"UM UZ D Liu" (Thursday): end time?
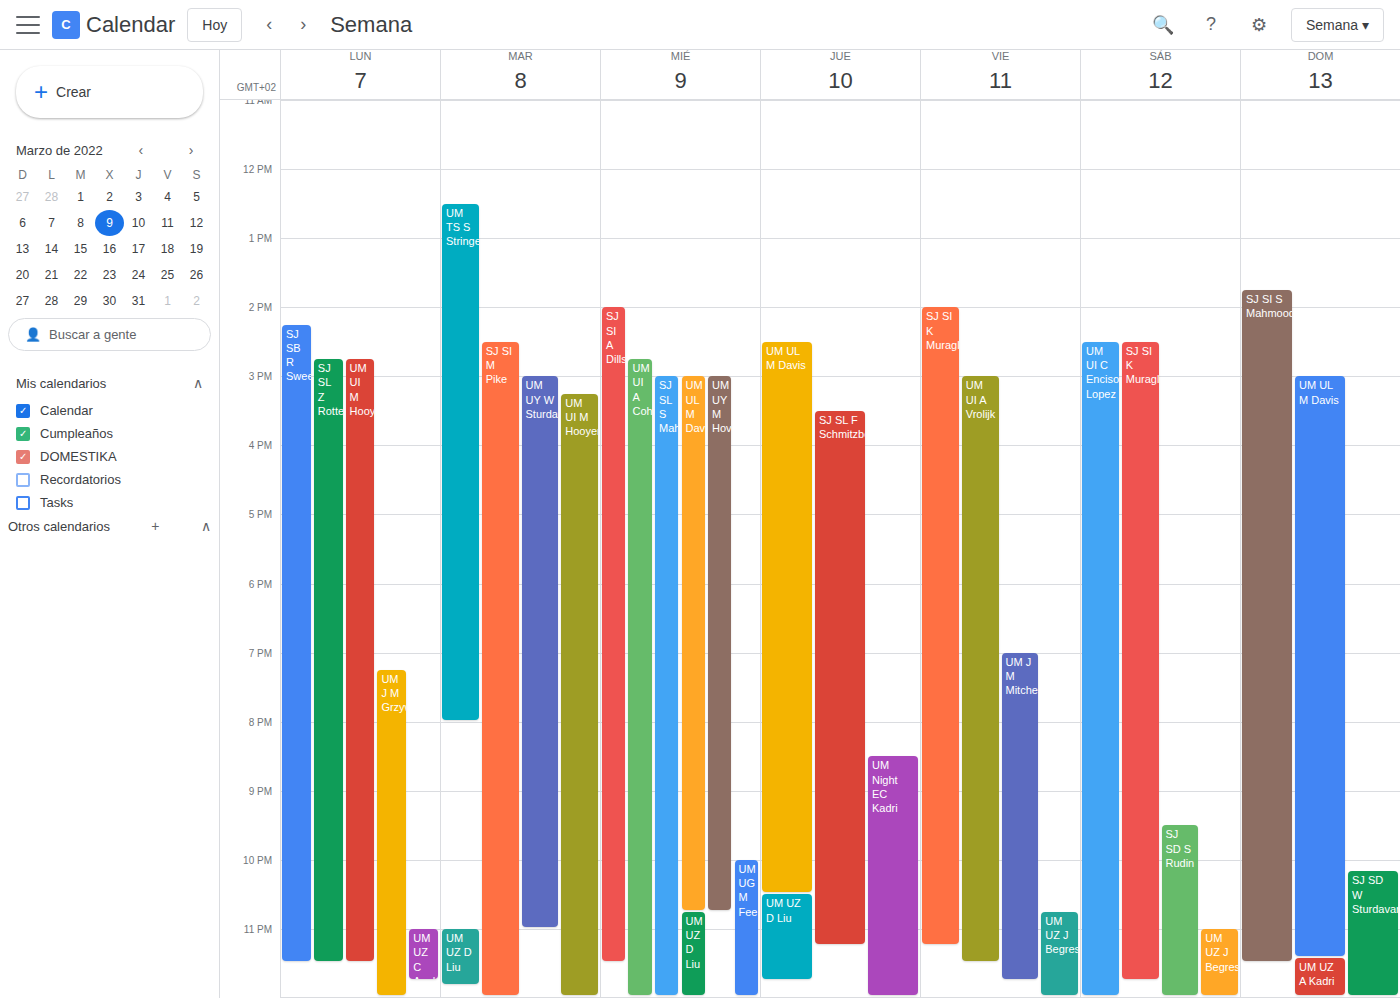
11:45 PM